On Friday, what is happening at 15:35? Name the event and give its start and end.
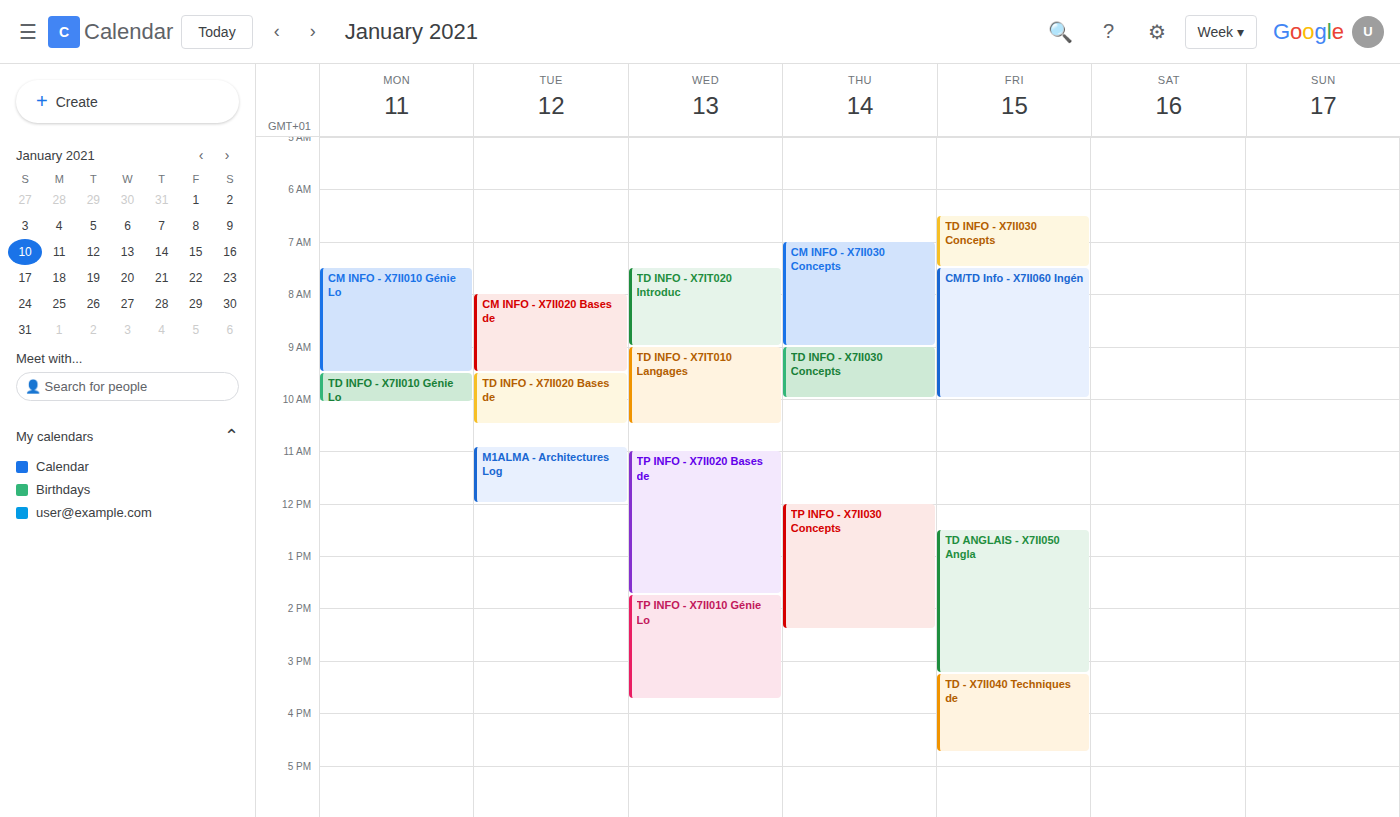
"TD - X7II040 Techniques de", 15:15 to 16:45